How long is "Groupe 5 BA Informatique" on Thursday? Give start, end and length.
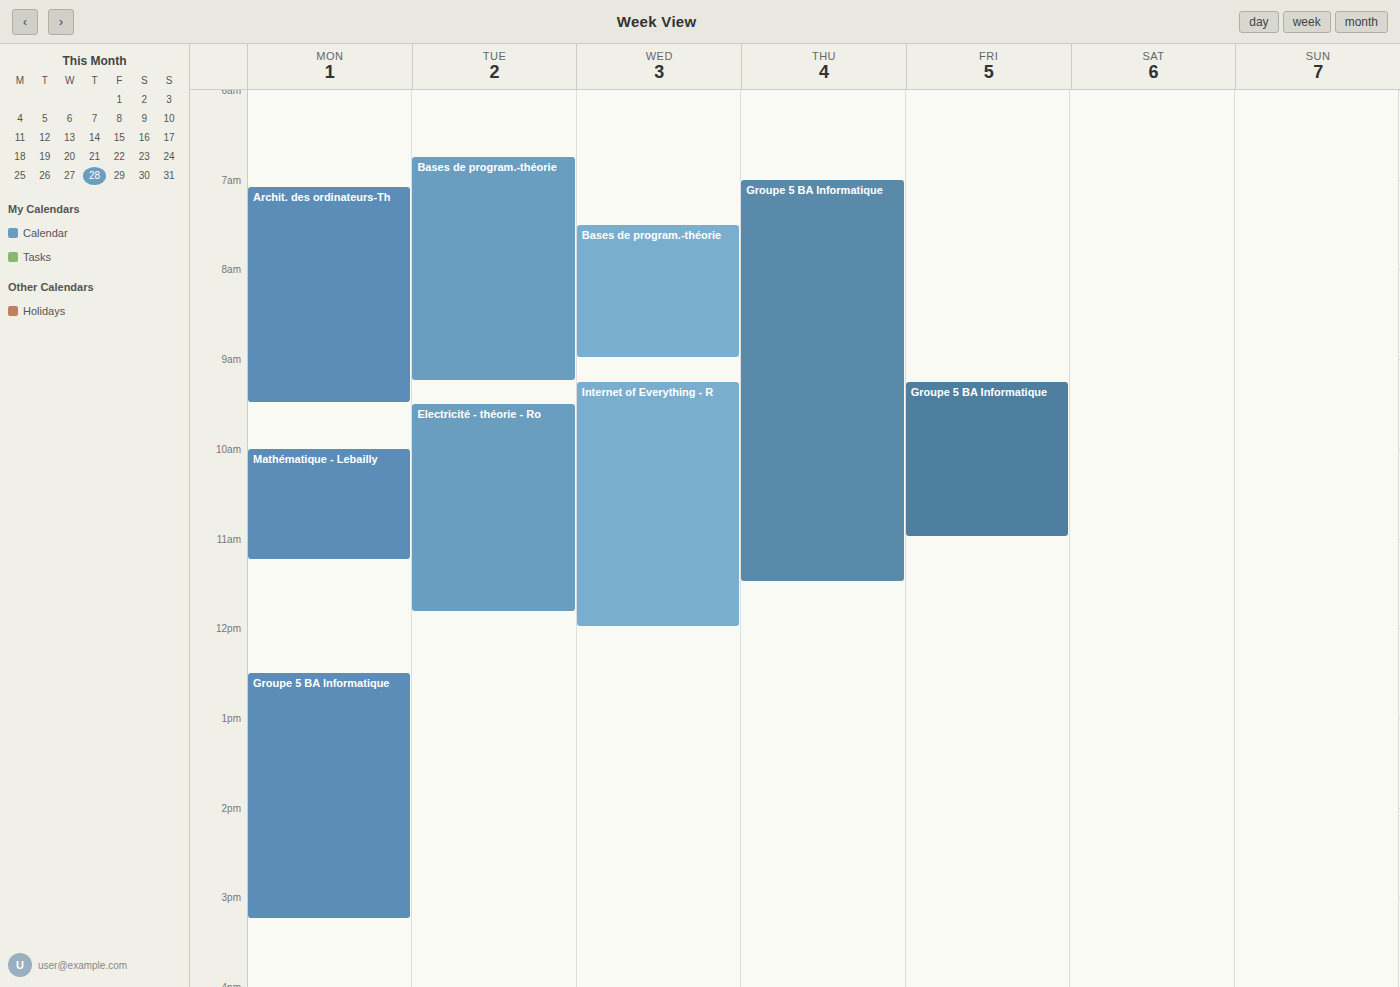
7:00 AM to 11:30 AM, 4 hours 30 minutes